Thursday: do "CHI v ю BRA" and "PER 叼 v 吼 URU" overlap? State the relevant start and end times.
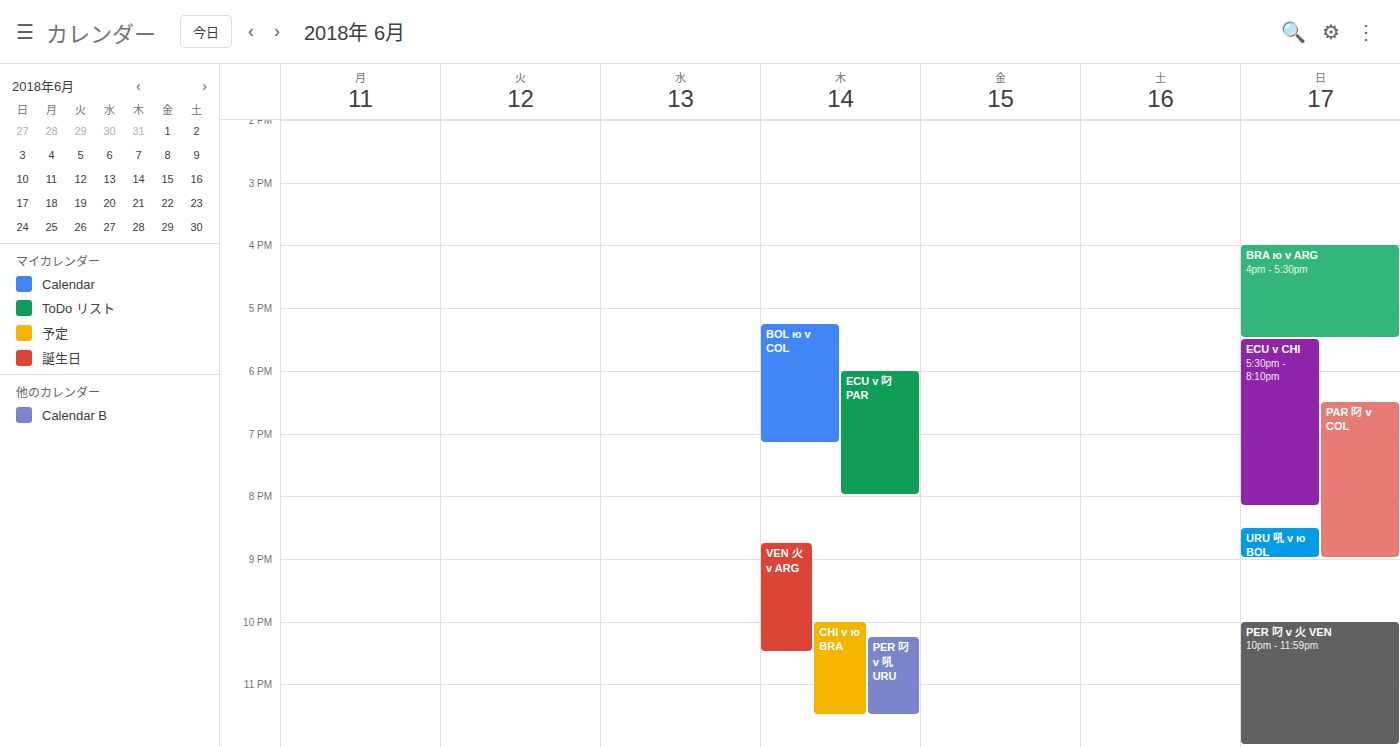
"PER 叼 v 吼 URU" starts at 10:15 PM, before "CHI v ю BRA" ends at 11:30 PM -- they overlap.